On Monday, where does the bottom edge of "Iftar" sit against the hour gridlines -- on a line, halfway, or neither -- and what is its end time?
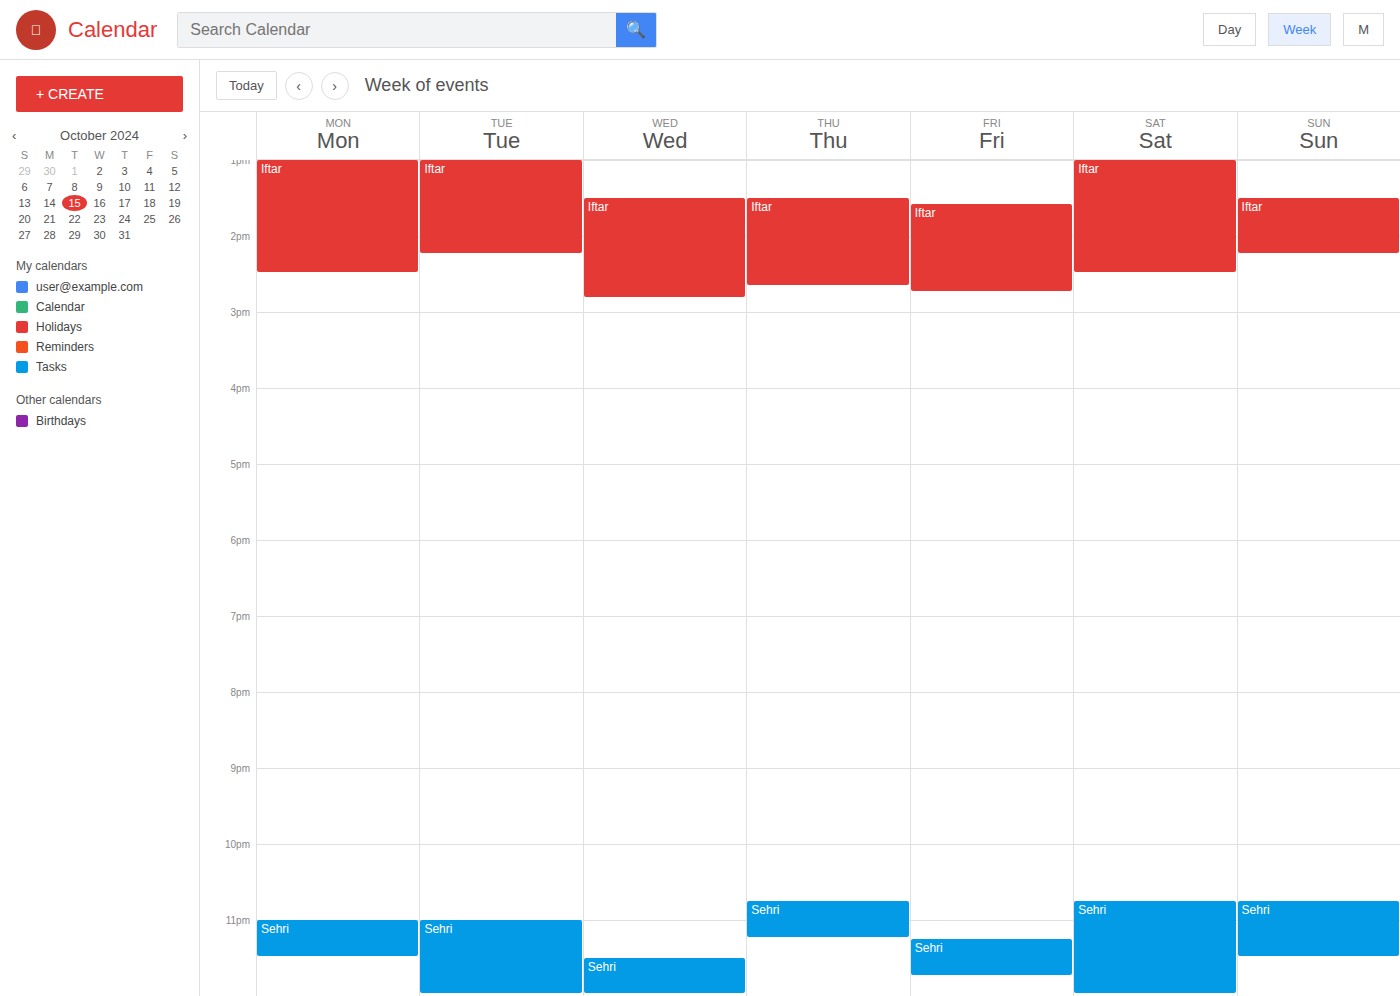
2:30 PM -- halfway between the 2 PM and 3 PM lines.